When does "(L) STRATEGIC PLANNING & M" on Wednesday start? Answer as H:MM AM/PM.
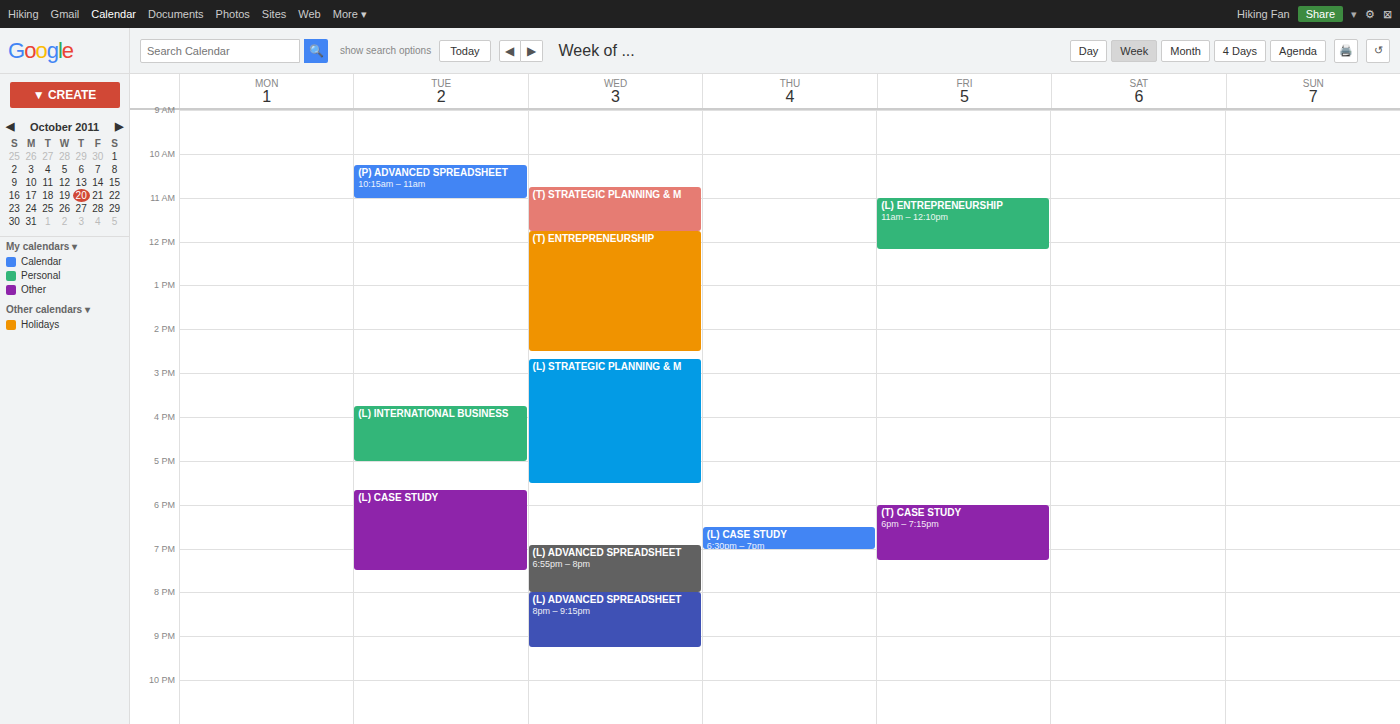
2:40 PM